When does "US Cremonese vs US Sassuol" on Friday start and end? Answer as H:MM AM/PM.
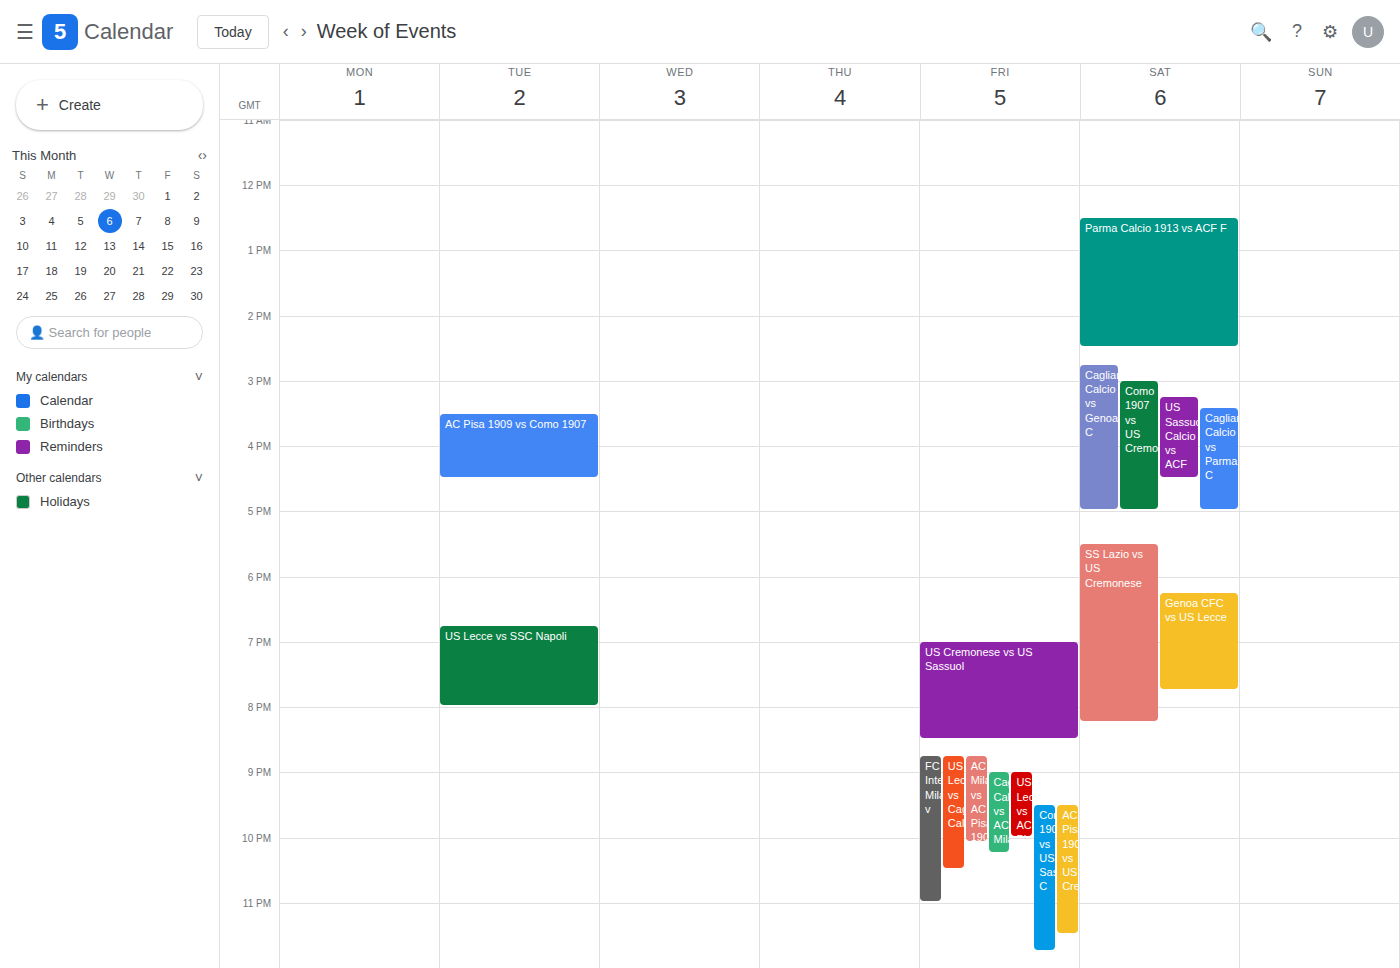
7:00 PM to 8:30 PM